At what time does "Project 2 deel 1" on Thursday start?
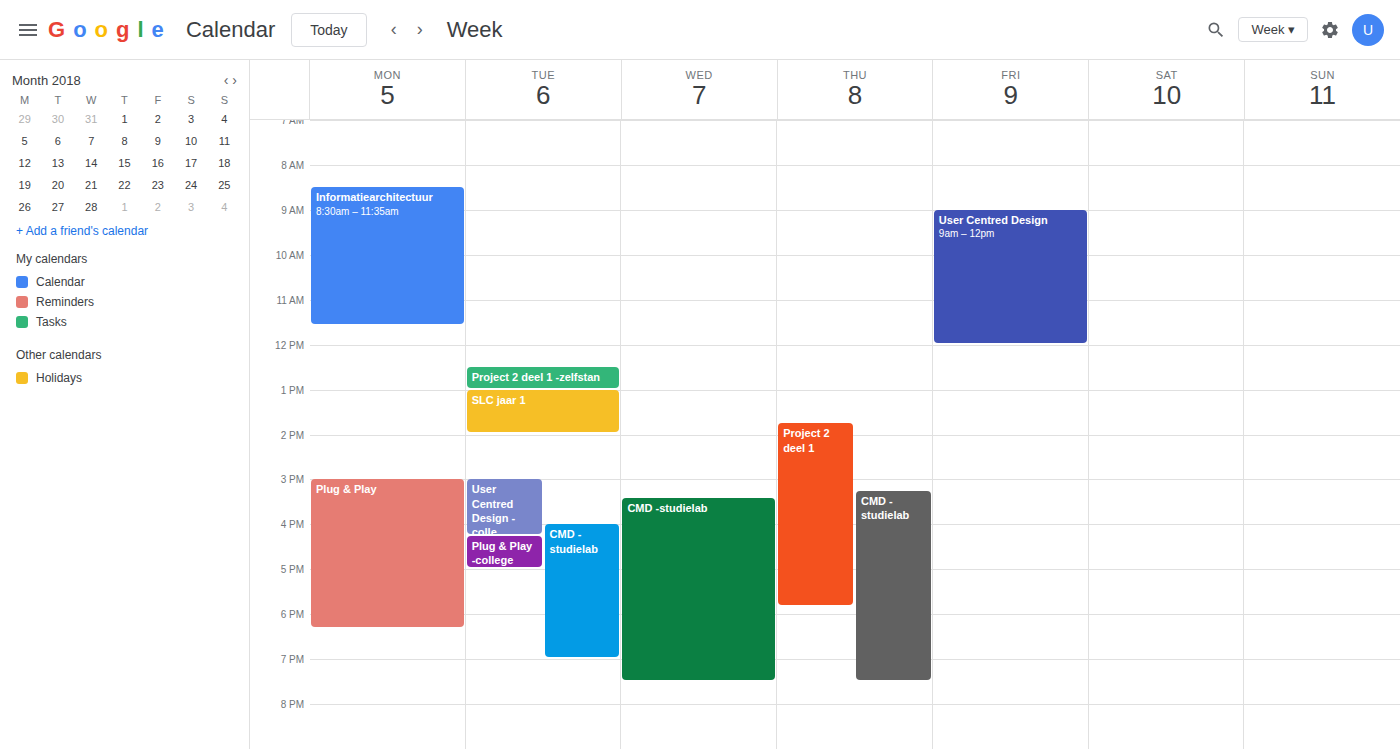
13:45